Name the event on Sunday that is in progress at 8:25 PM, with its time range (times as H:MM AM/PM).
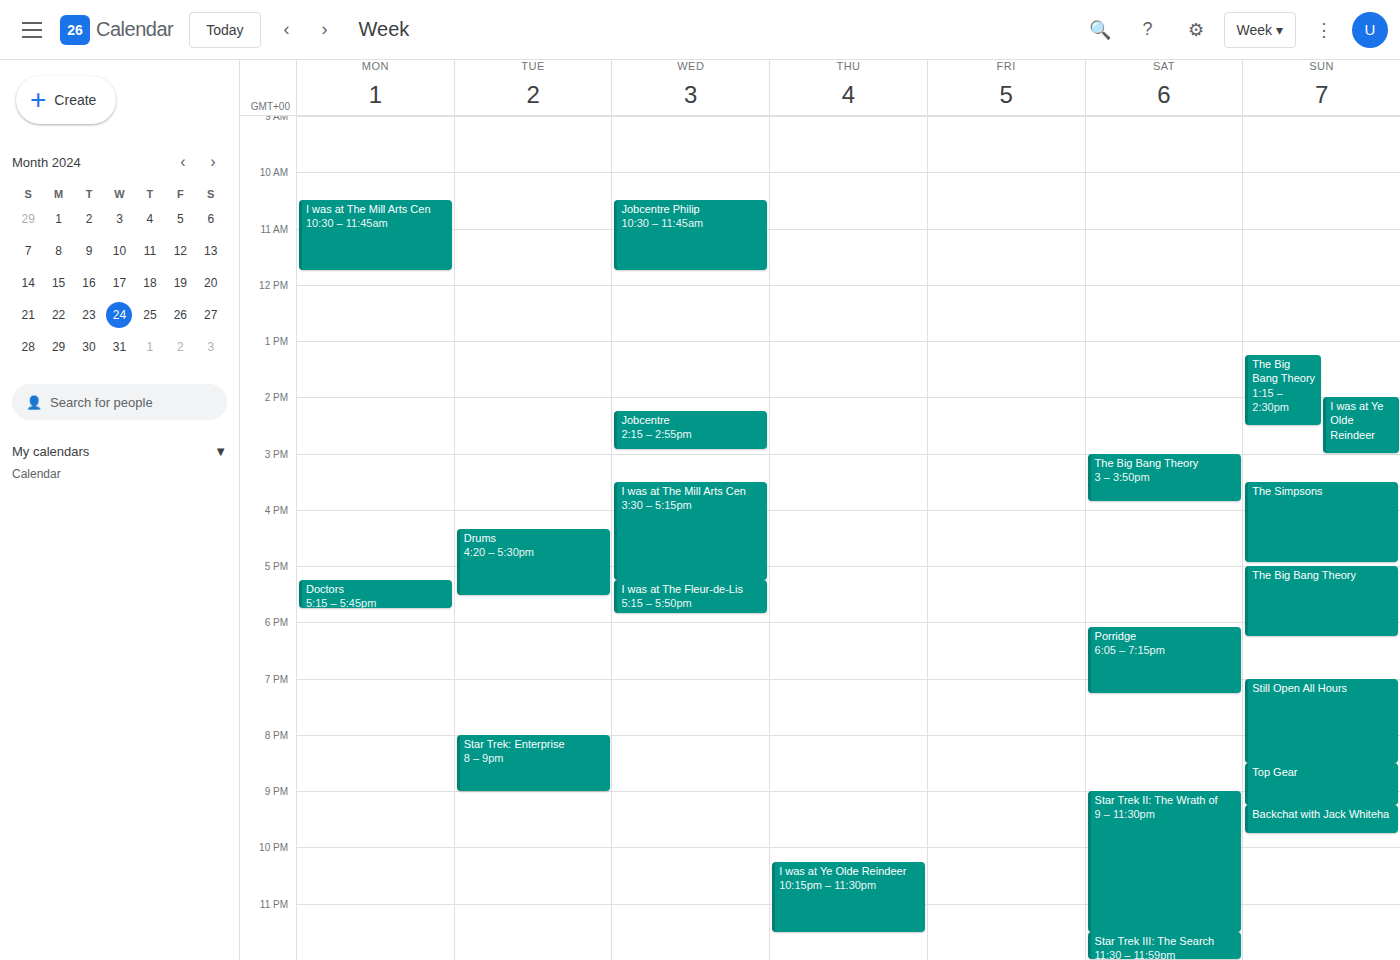
"Still Open All Hours", 7:00 PM to 8:30 PM